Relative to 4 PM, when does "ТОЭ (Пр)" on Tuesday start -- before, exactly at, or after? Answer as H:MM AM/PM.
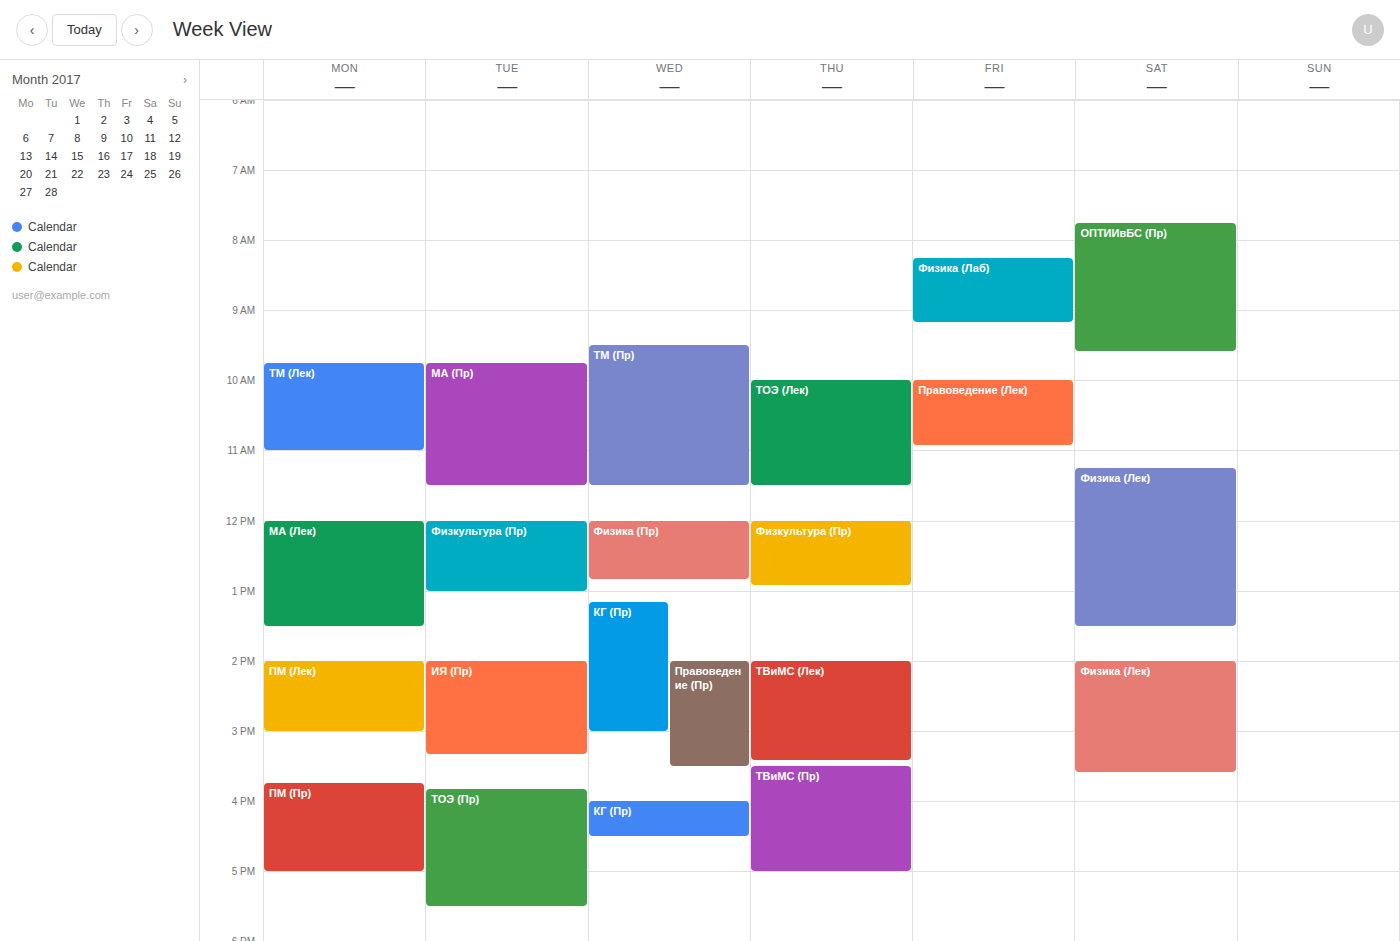
3:50 PM -- before 4 PM, 10 minutes above the 4 PM line.